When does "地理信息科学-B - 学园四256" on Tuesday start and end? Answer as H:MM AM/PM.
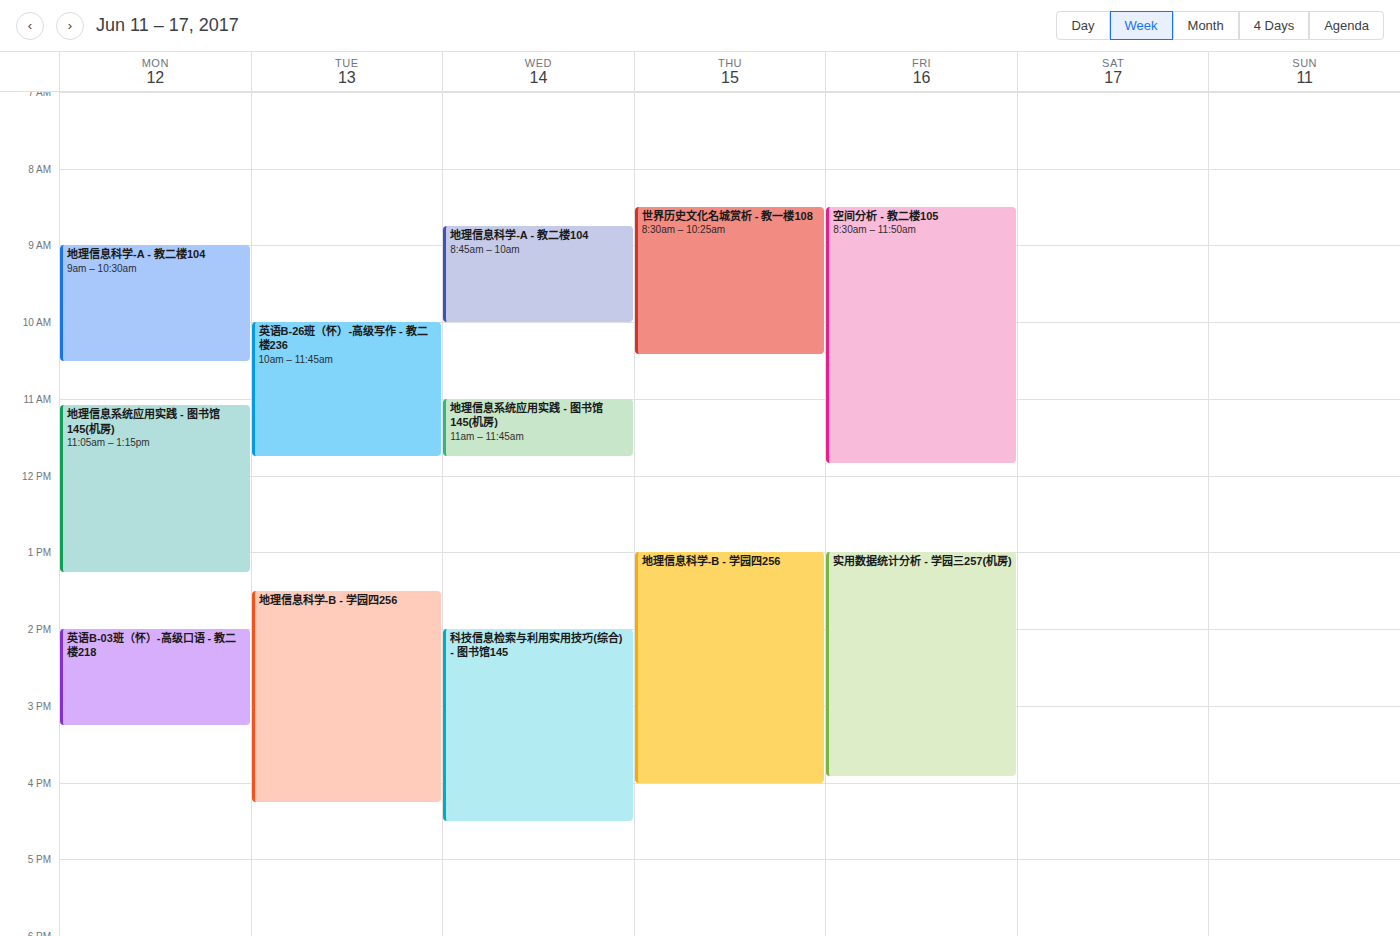
1:30 PM to 4:15 PM